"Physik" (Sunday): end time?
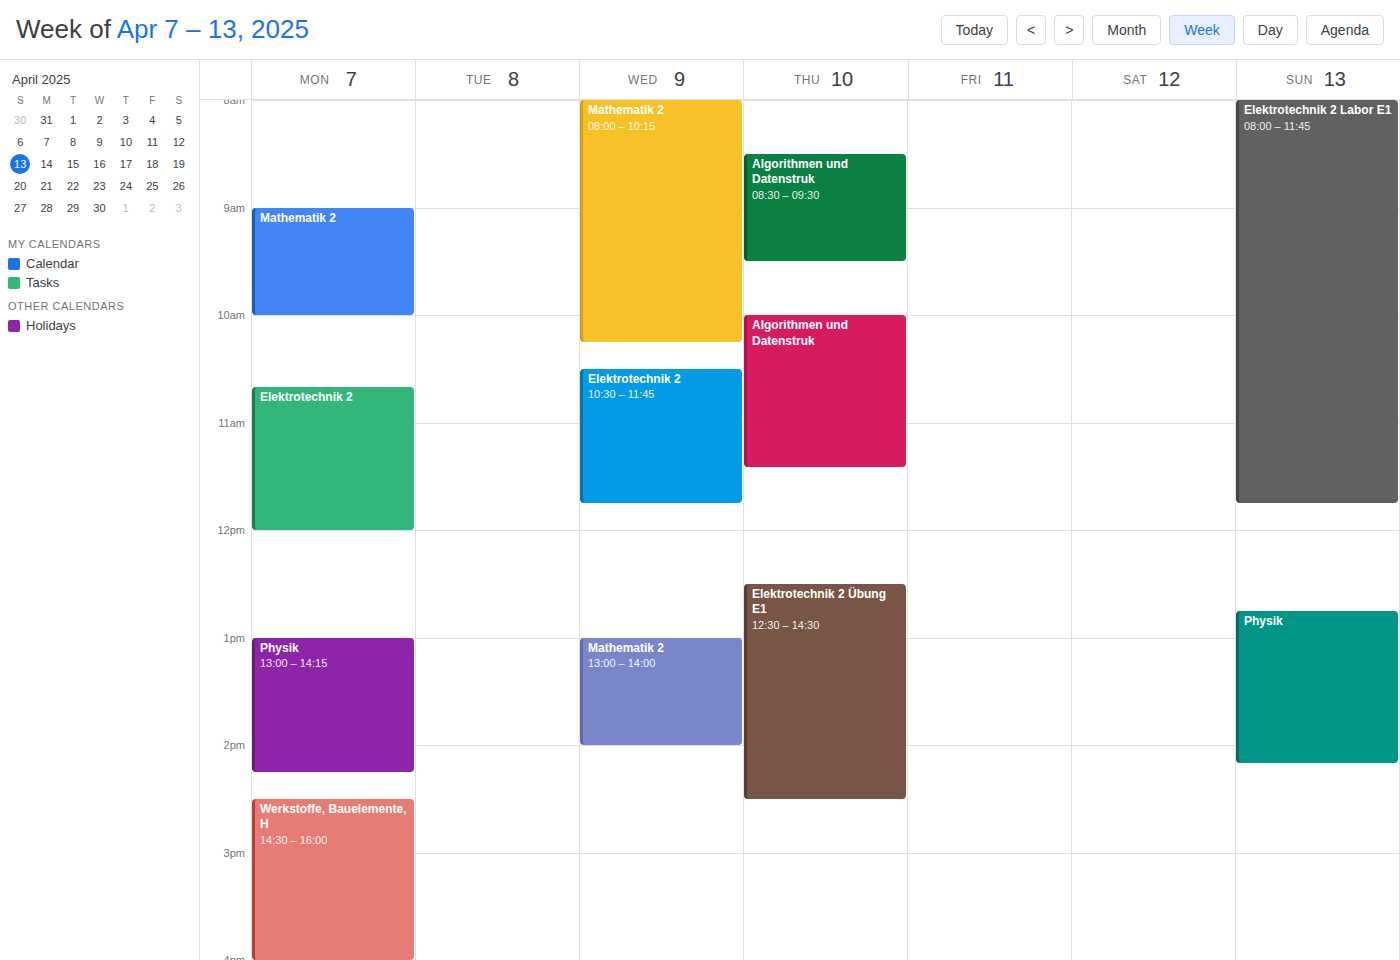
2:10 PM